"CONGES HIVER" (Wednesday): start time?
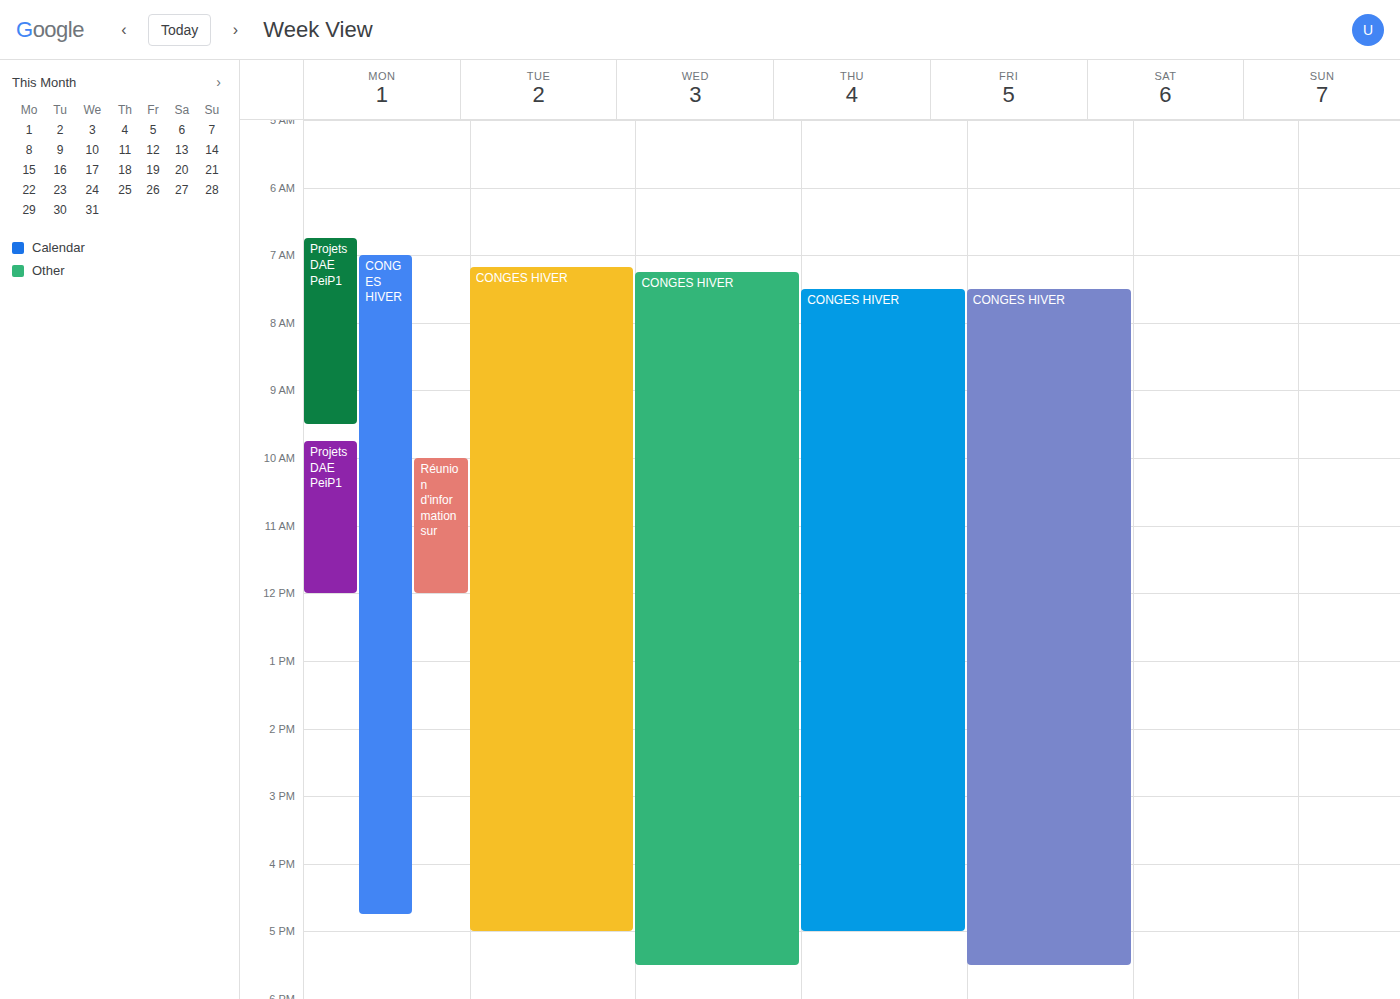
7:15 AM